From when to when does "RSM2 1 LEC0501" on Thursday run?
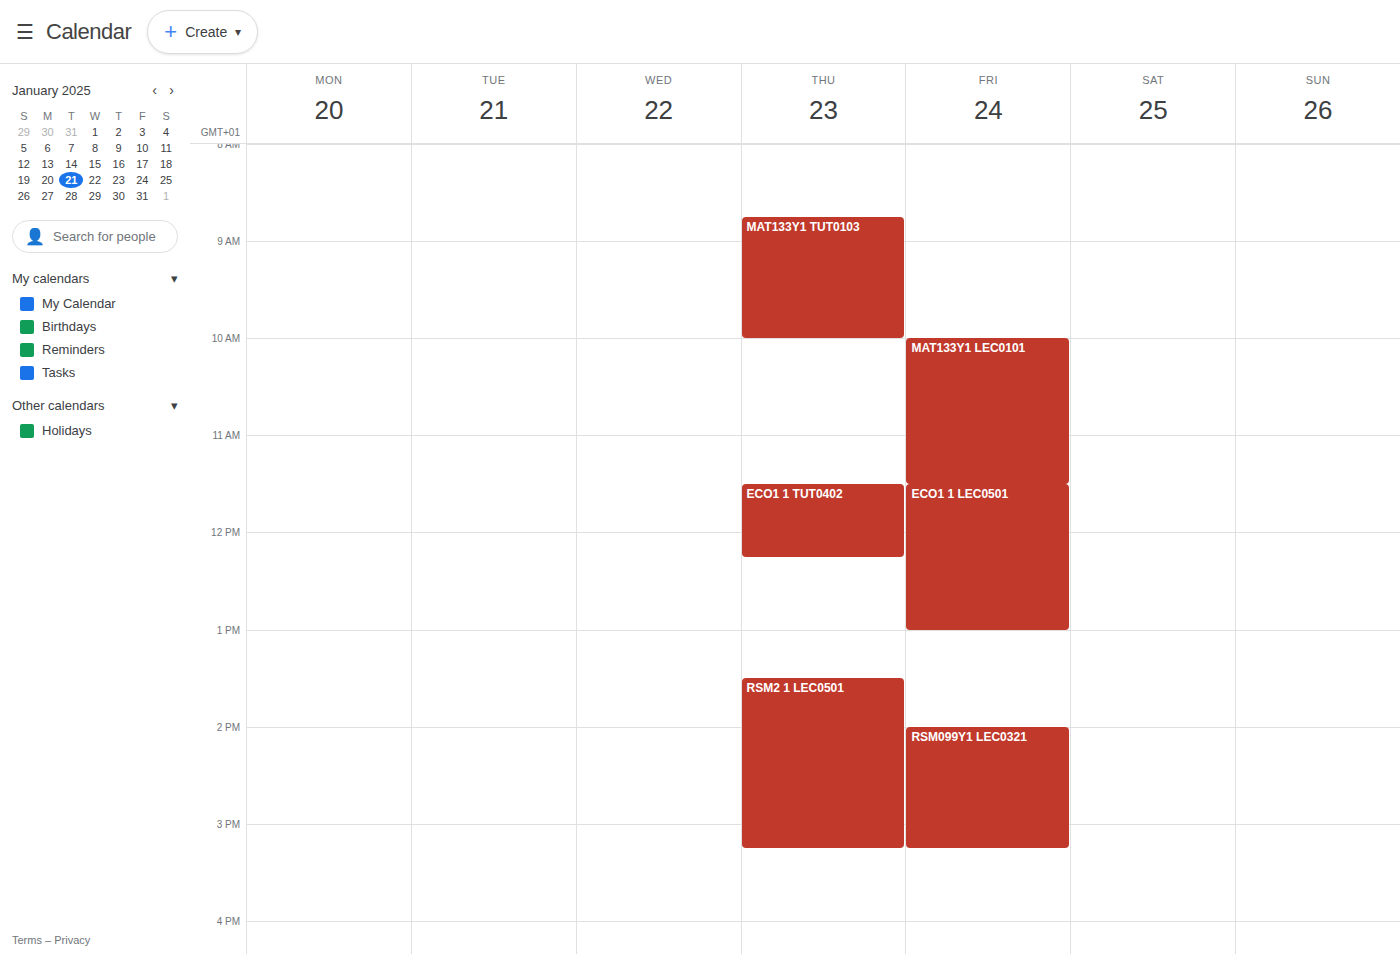
1:30 PM to 3:15 PM